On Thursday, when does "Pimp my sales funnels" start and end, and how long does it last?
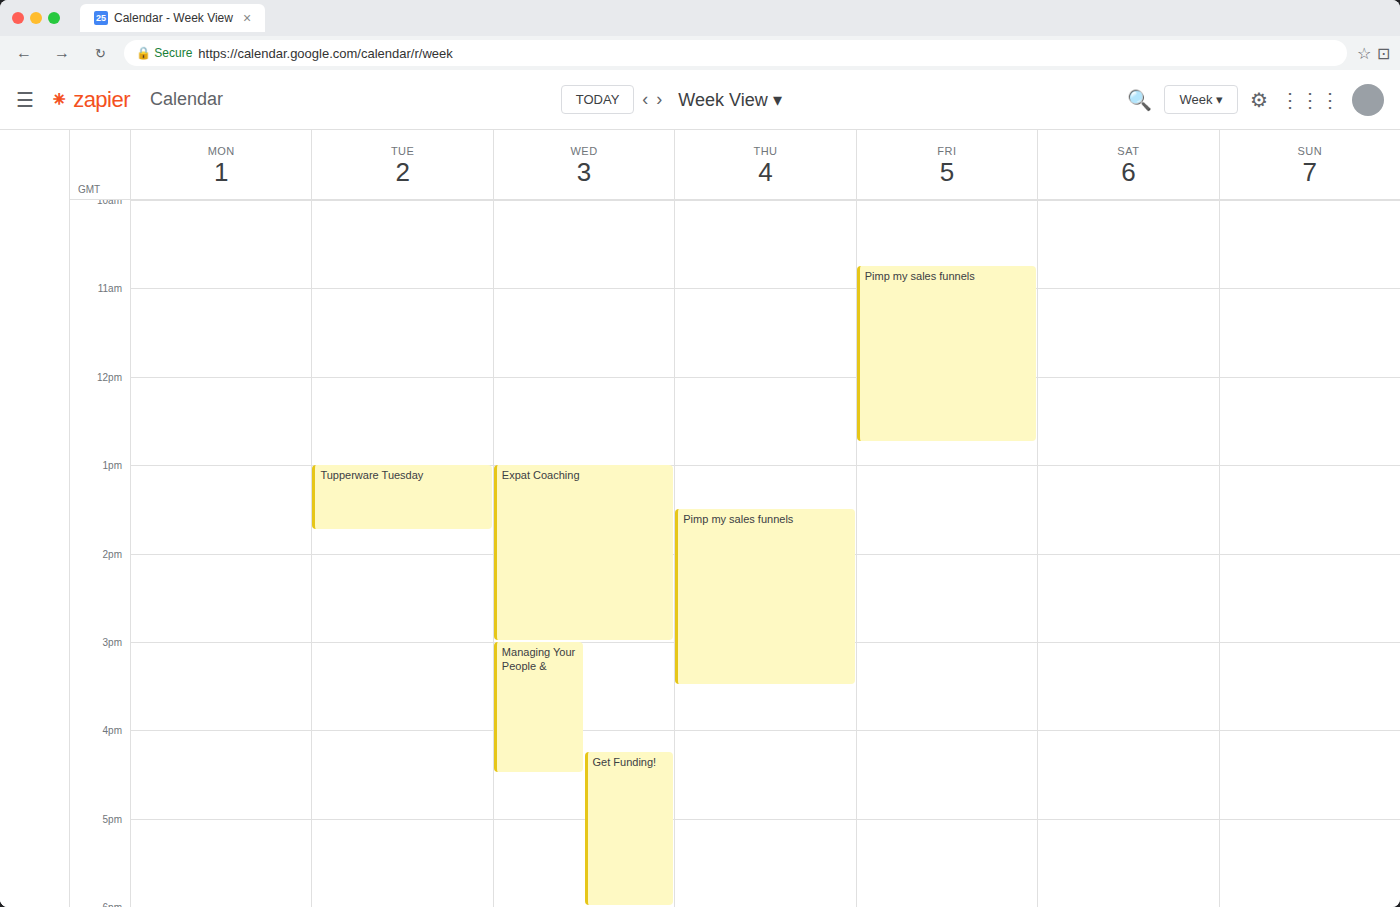
1:30 PM to 3:30 PM, 2 hours